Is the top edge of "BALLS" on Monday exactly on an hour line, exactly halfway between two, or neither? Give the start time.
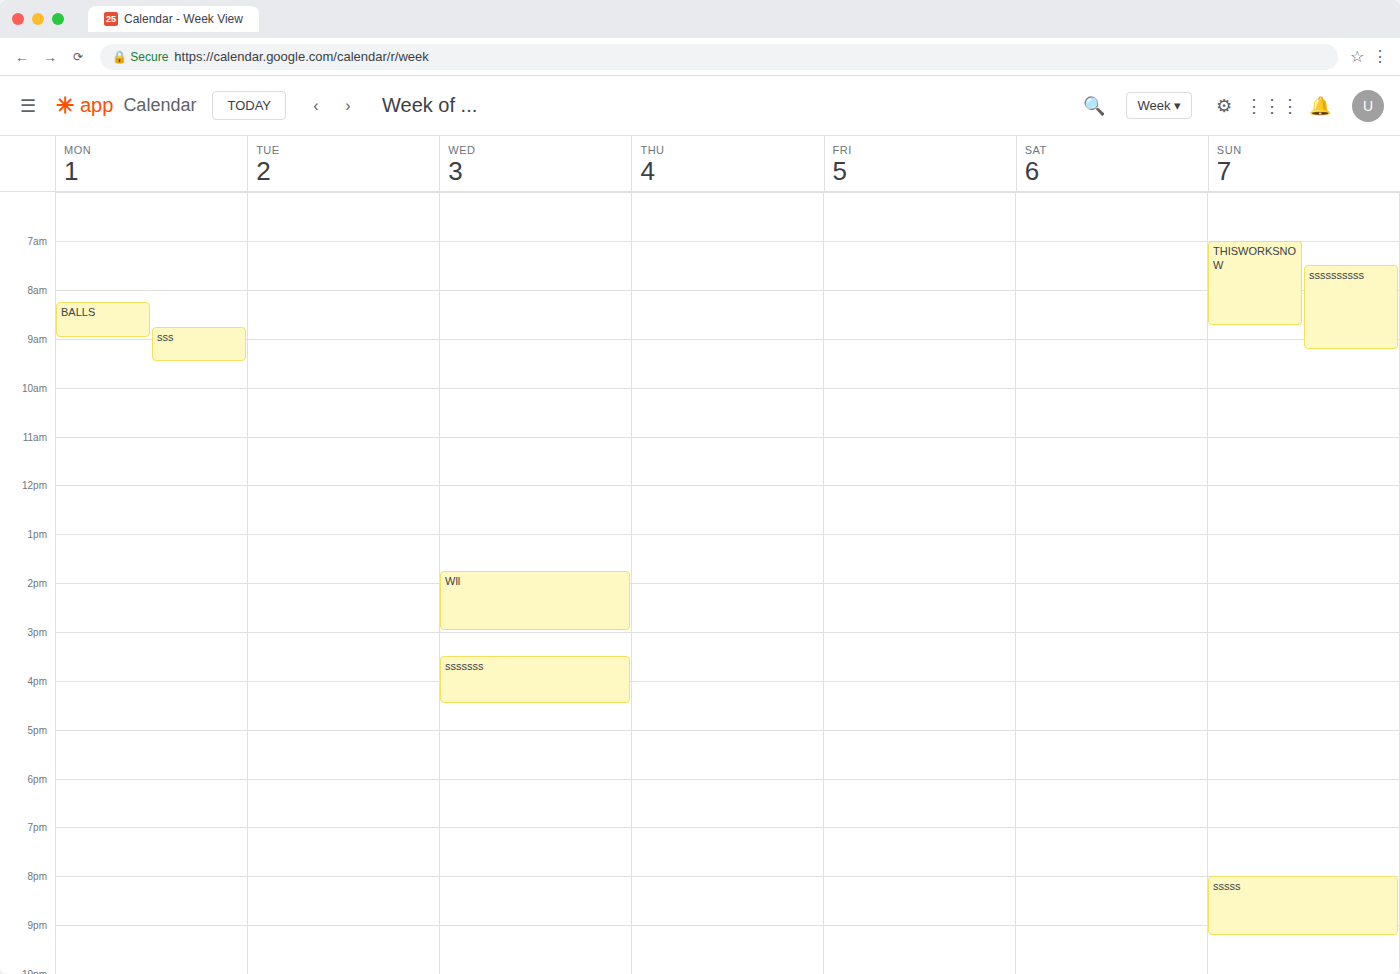
8:15 AM -- neither: a quarter of the way from the 8 AM line to the 9 AM line.